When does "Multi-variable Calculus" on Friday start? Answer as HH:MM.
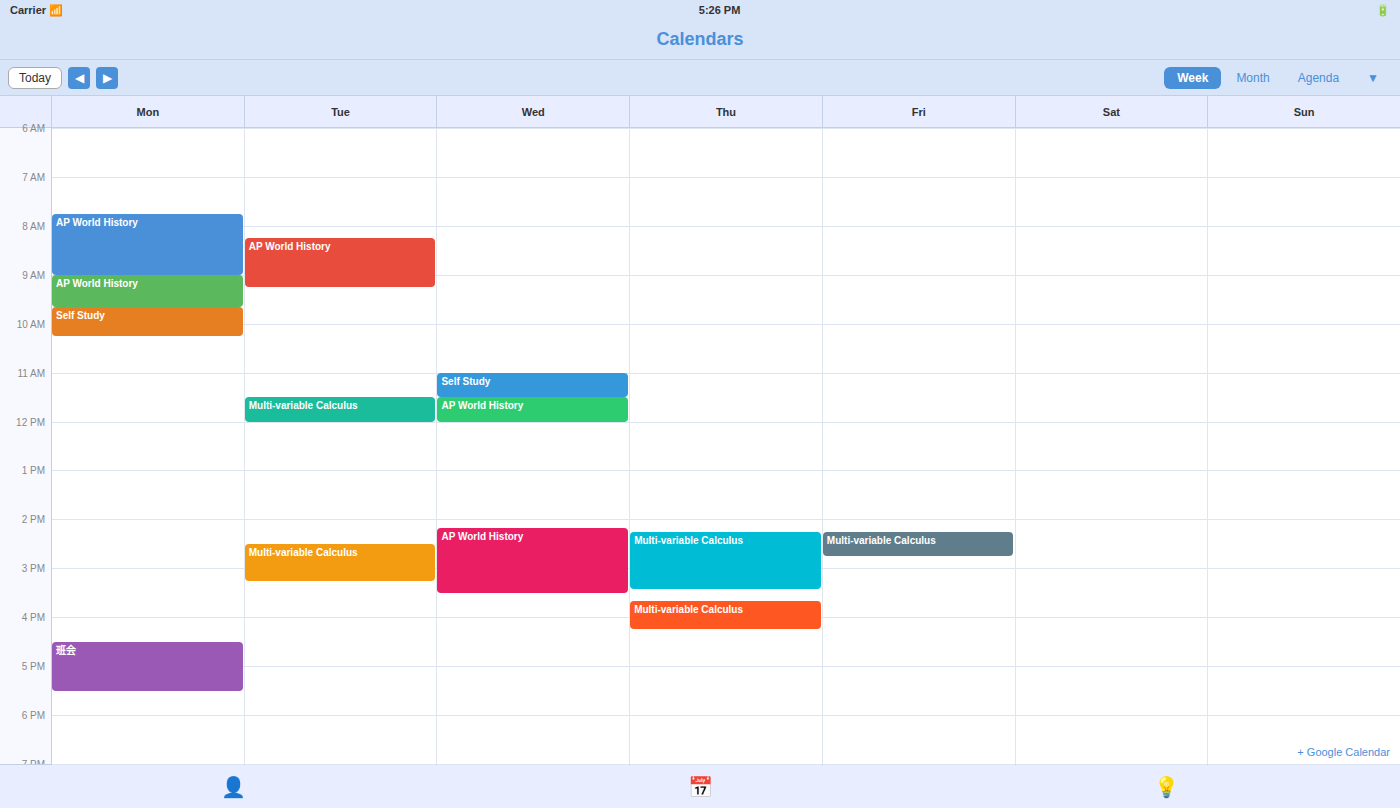
14:15